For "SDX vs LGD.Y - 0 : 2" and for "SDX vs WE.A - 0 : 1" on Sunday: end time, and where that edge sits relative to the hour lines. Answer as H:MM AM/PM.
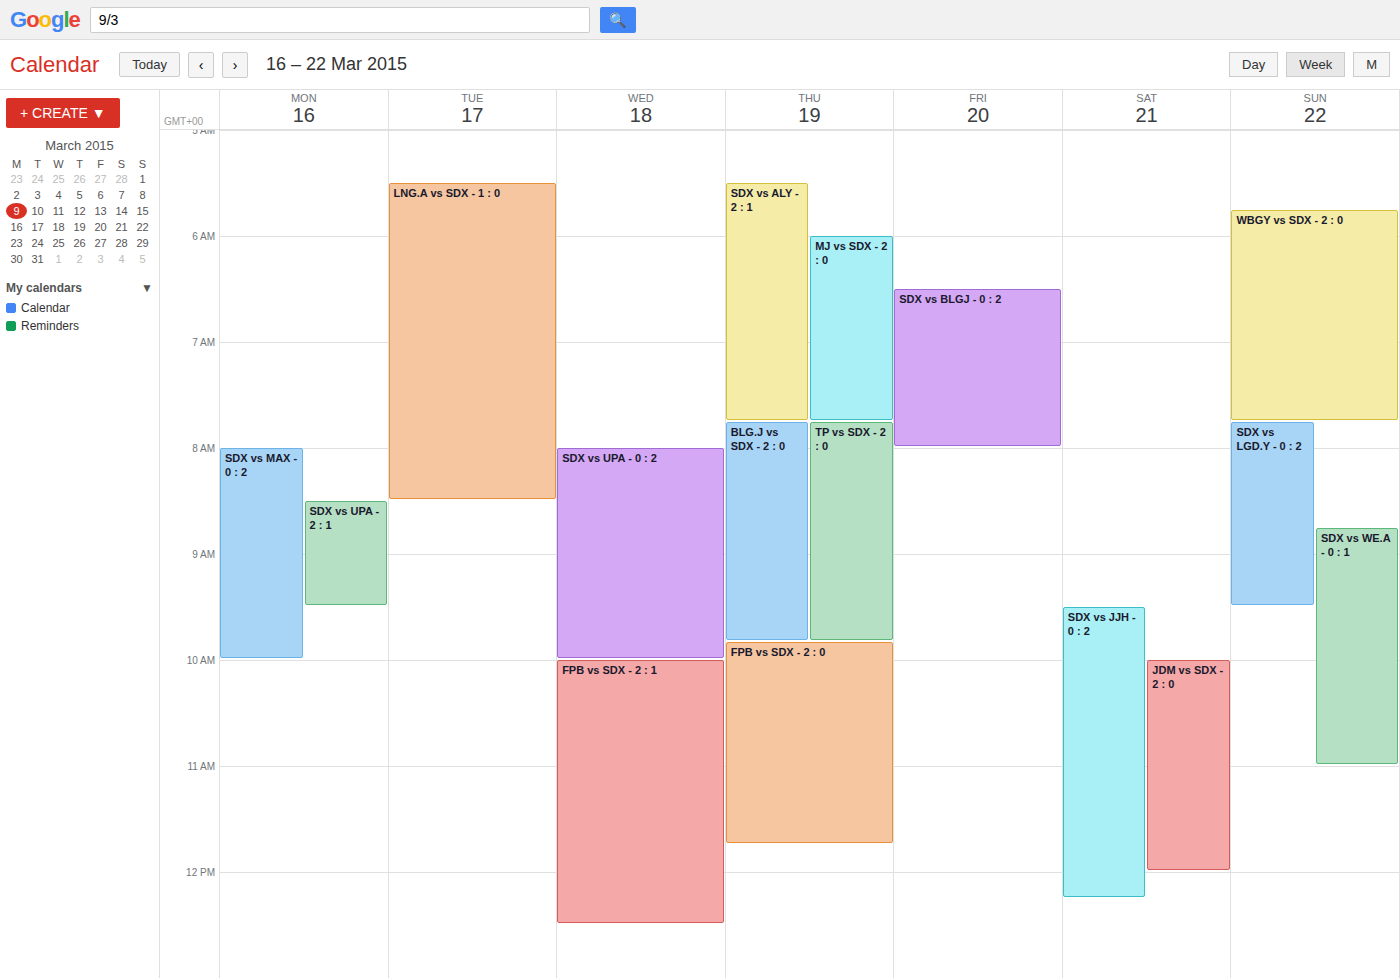
"SDX vs LGD.Y - 0 : 2": 9:30 AM, halfway between the 9 AM and 10 AM lines. "SDX vs WE.A - 0 : 1": 11:00 AM, exactly on the 11 AM line.